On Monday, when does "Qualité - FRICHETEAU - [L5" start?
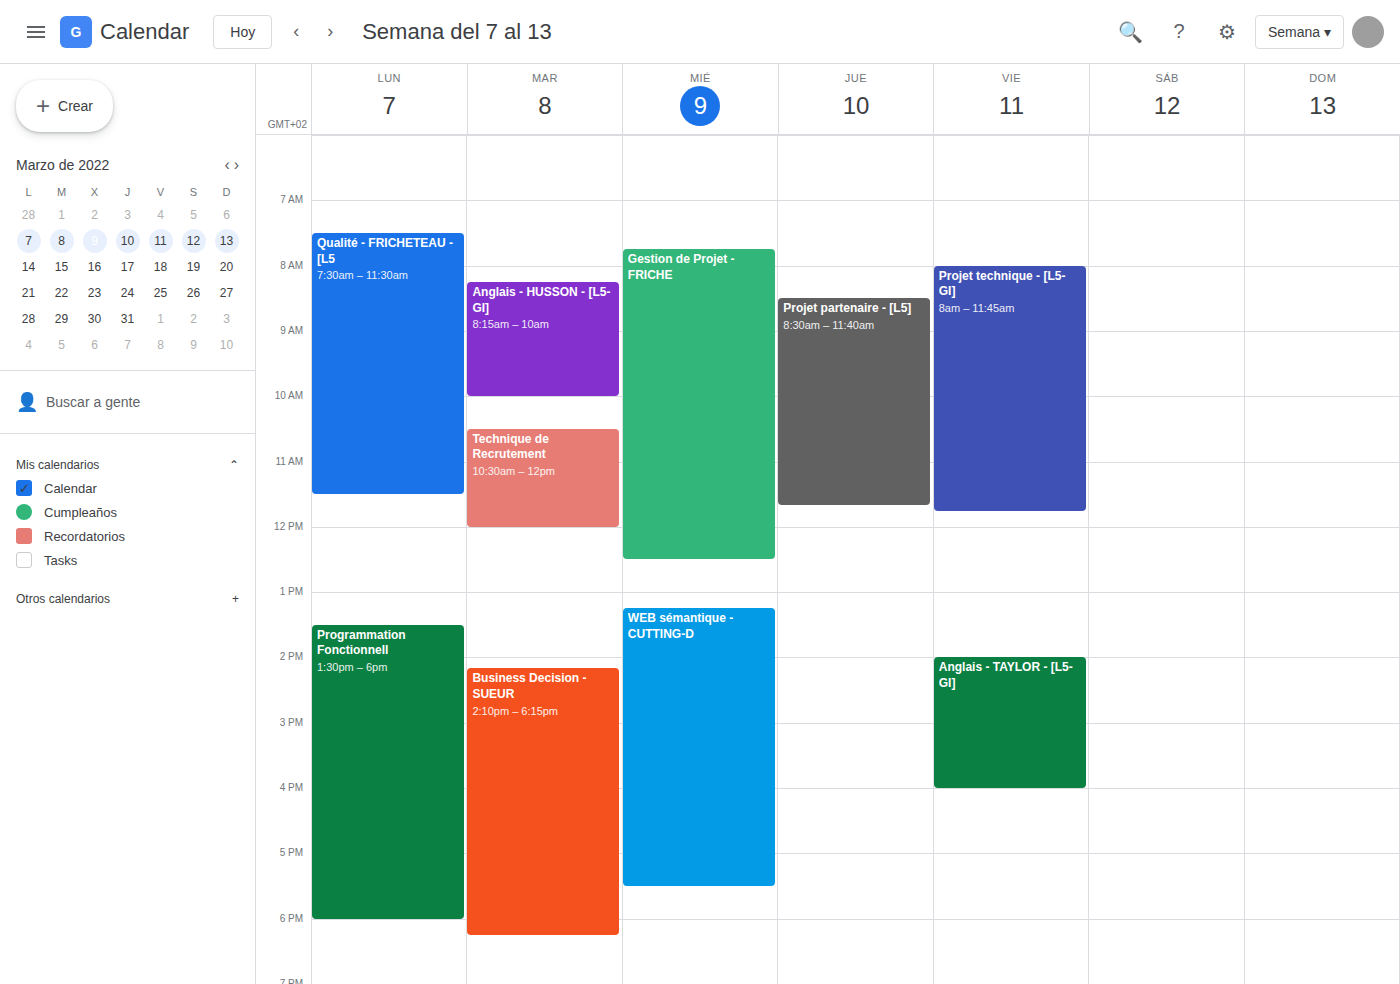
7:30 AM